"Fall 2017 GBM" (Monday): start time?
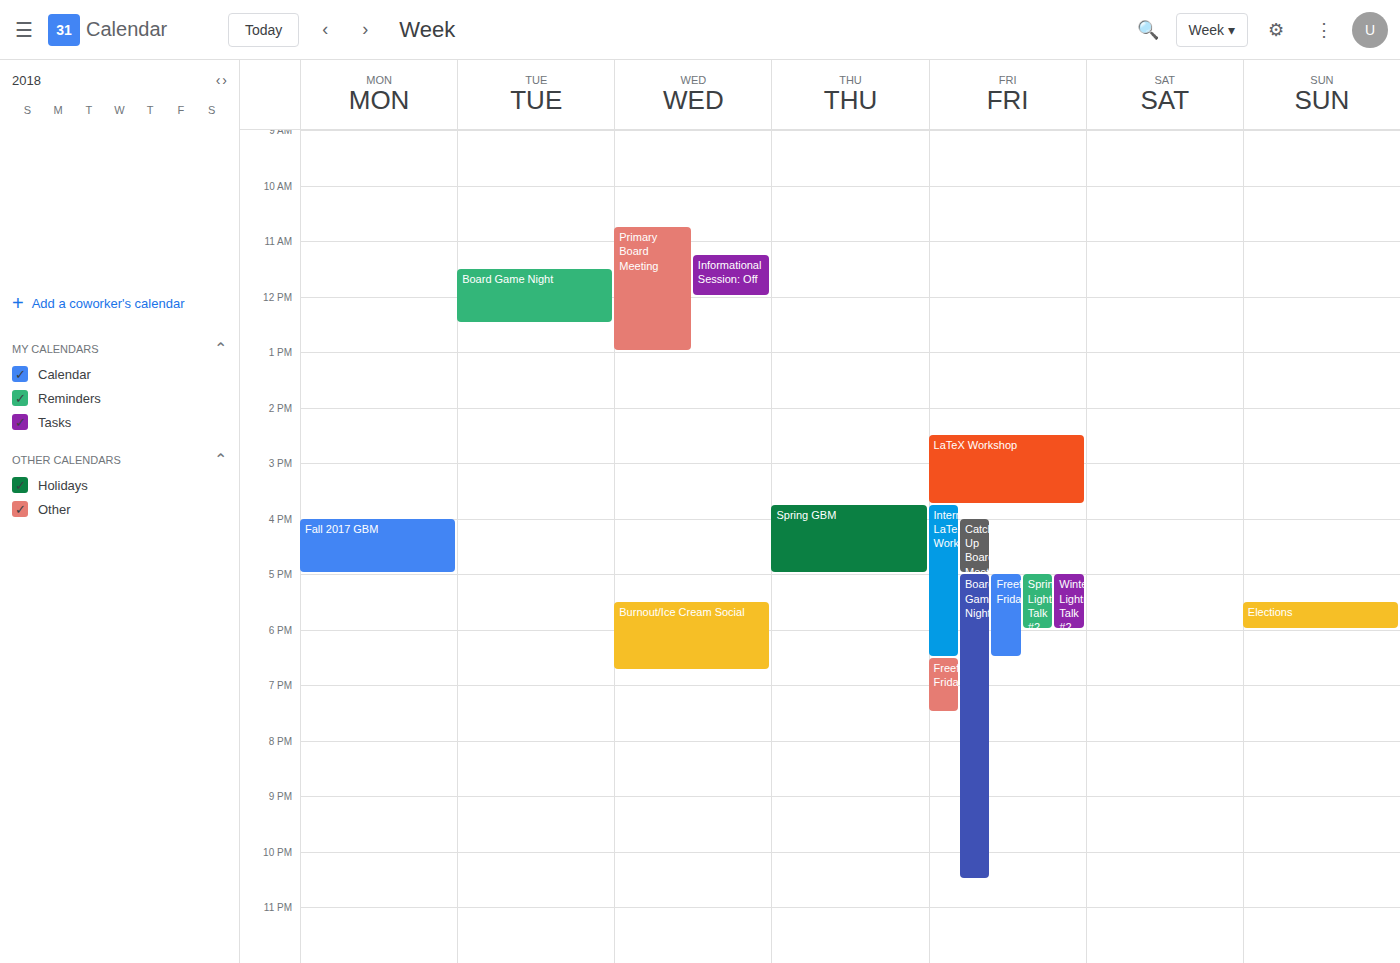
16:00